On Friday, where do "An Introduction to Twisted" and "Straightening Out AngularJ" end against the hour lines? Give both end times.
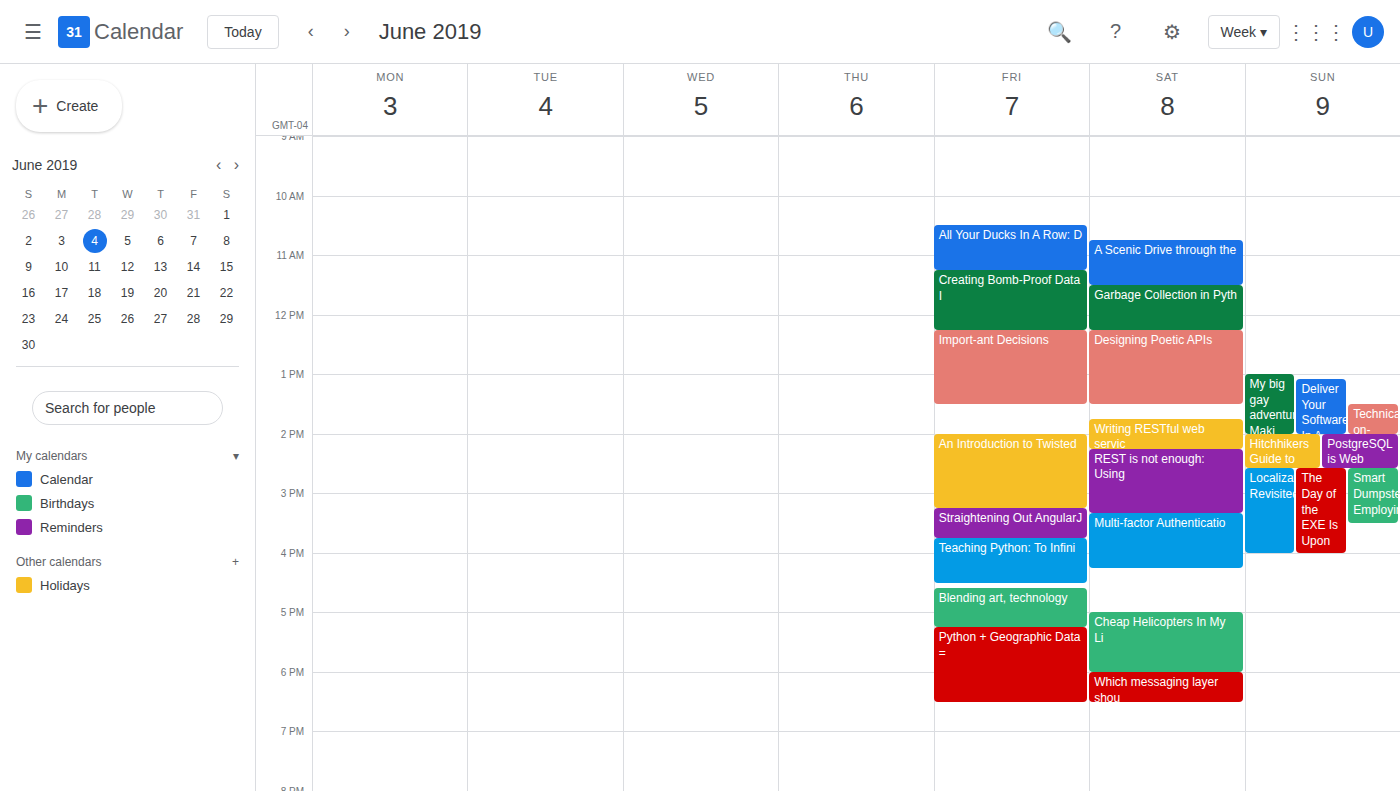
"An Introduction to Twisted": 3:15 PM, neither: a quarter of the way from the 3 PM line to the 4 PM line. "Straightening Out AngularJ": 3:45 PM, neither: three quarters of the way from the 3 PM line to the 4 PM line.